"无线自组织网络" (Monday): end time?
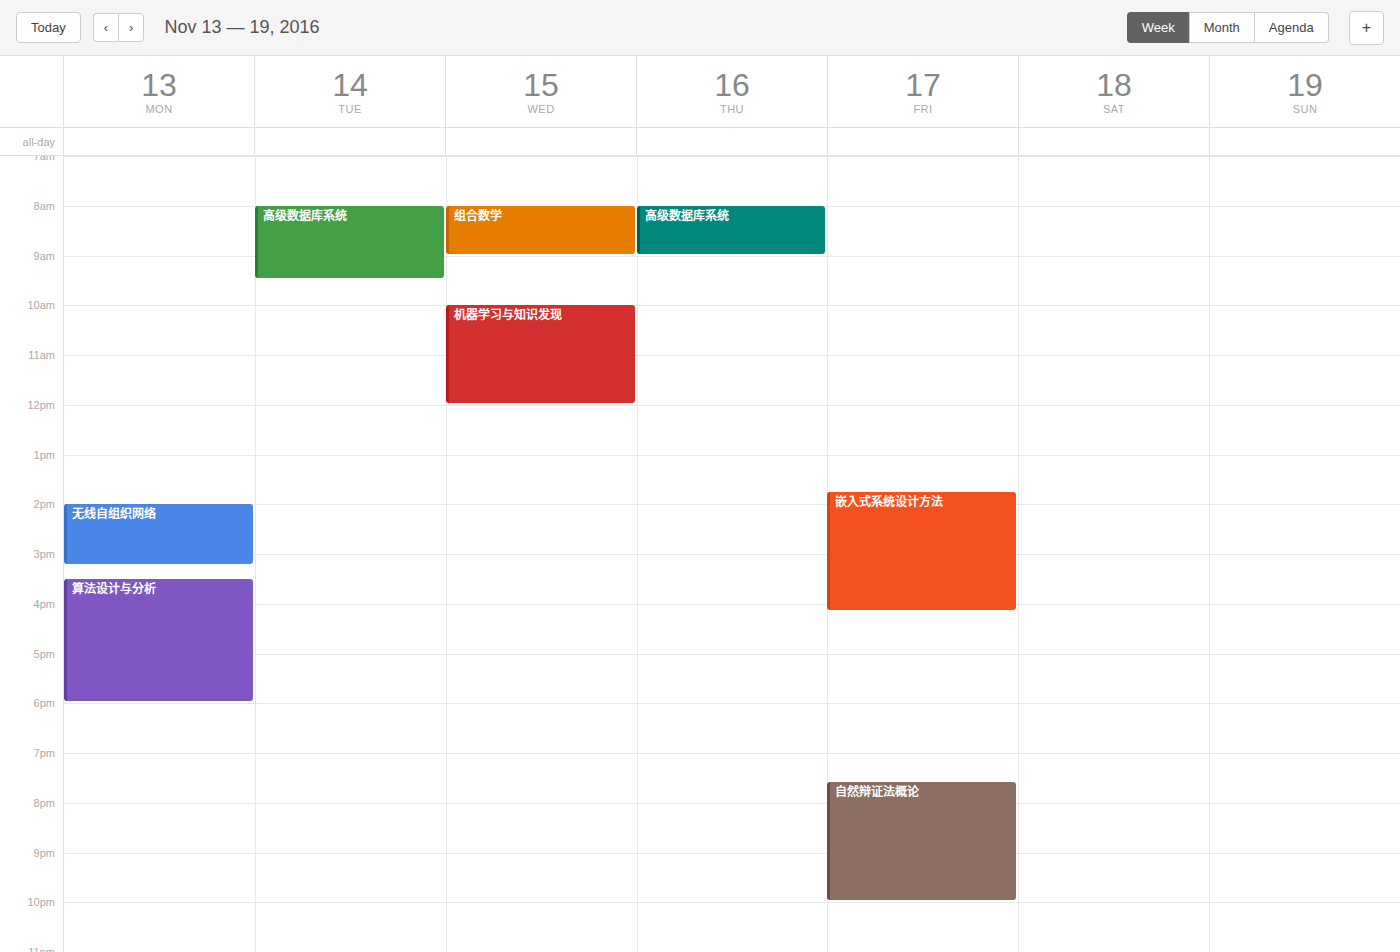
3:15 PM